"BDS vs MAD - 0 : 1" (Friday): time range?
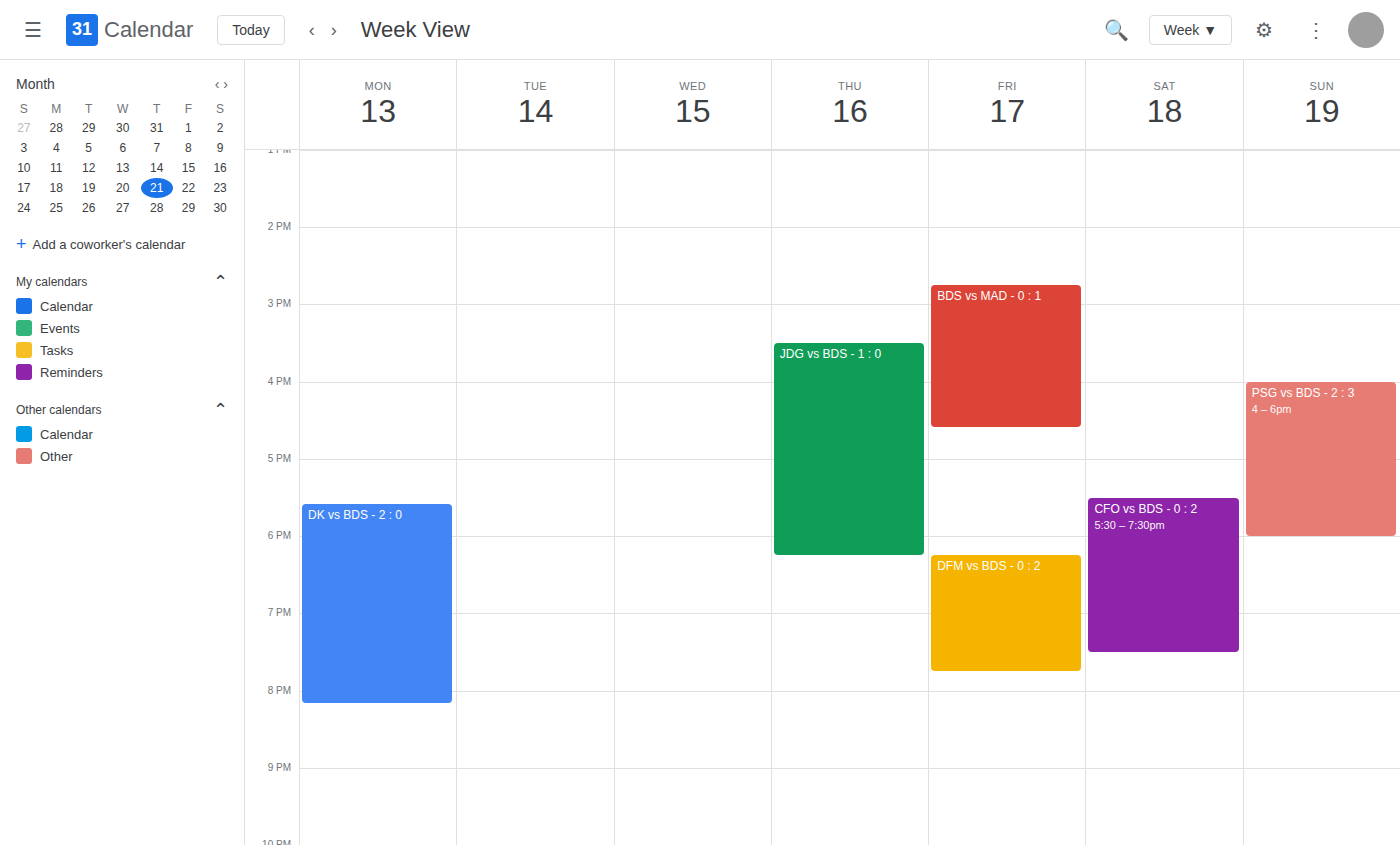
14:45 to 16:35